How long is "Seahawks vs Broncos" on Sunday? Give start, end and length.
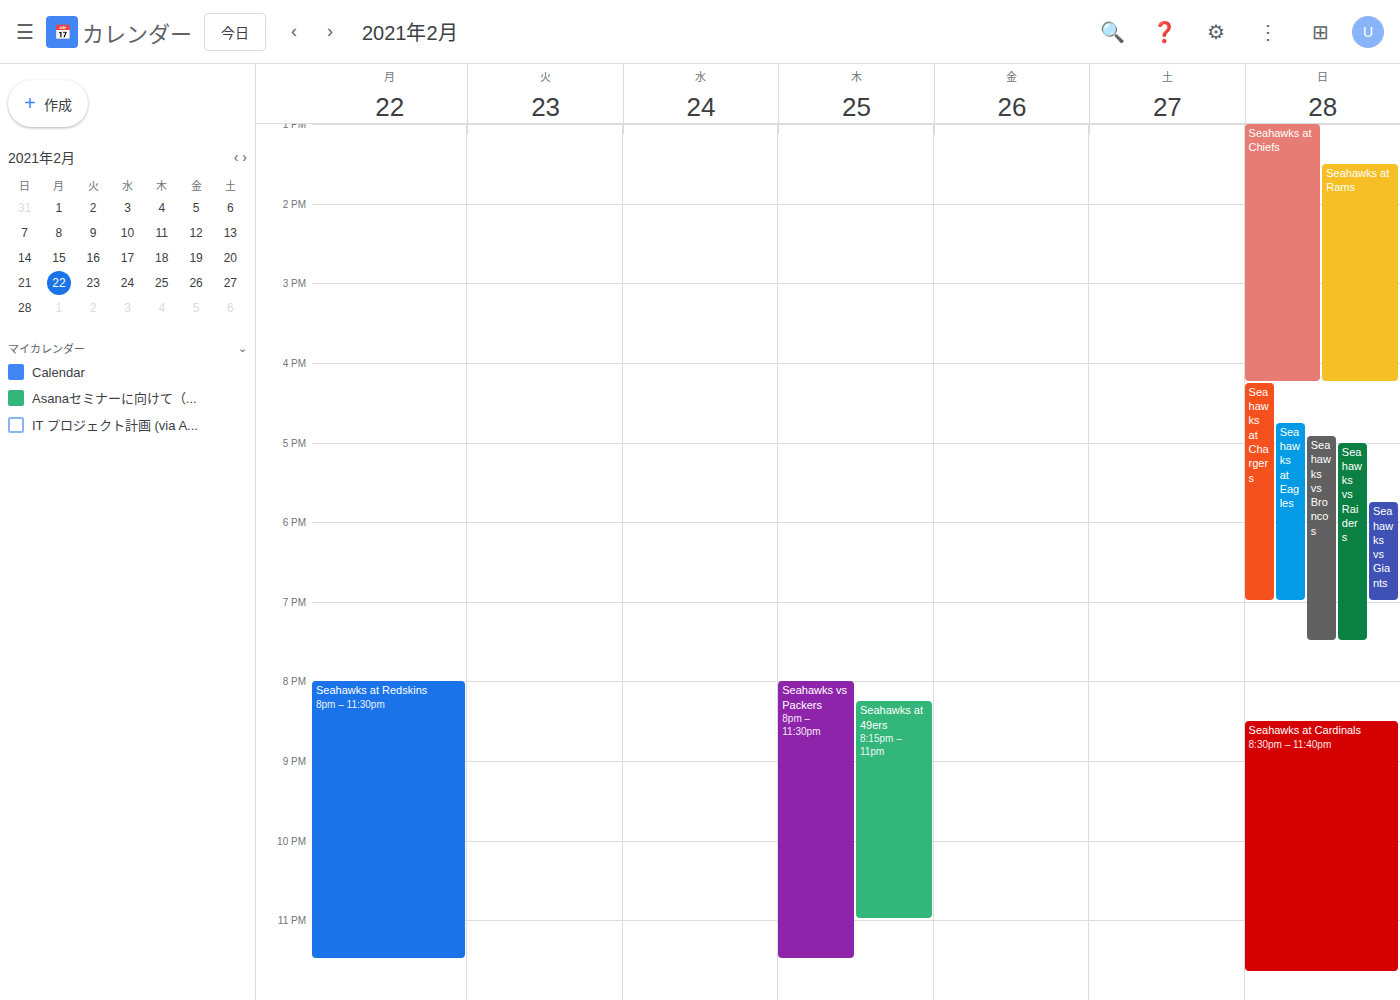
4:55 PM to 7:30 PM, 2 hours 35 minutes